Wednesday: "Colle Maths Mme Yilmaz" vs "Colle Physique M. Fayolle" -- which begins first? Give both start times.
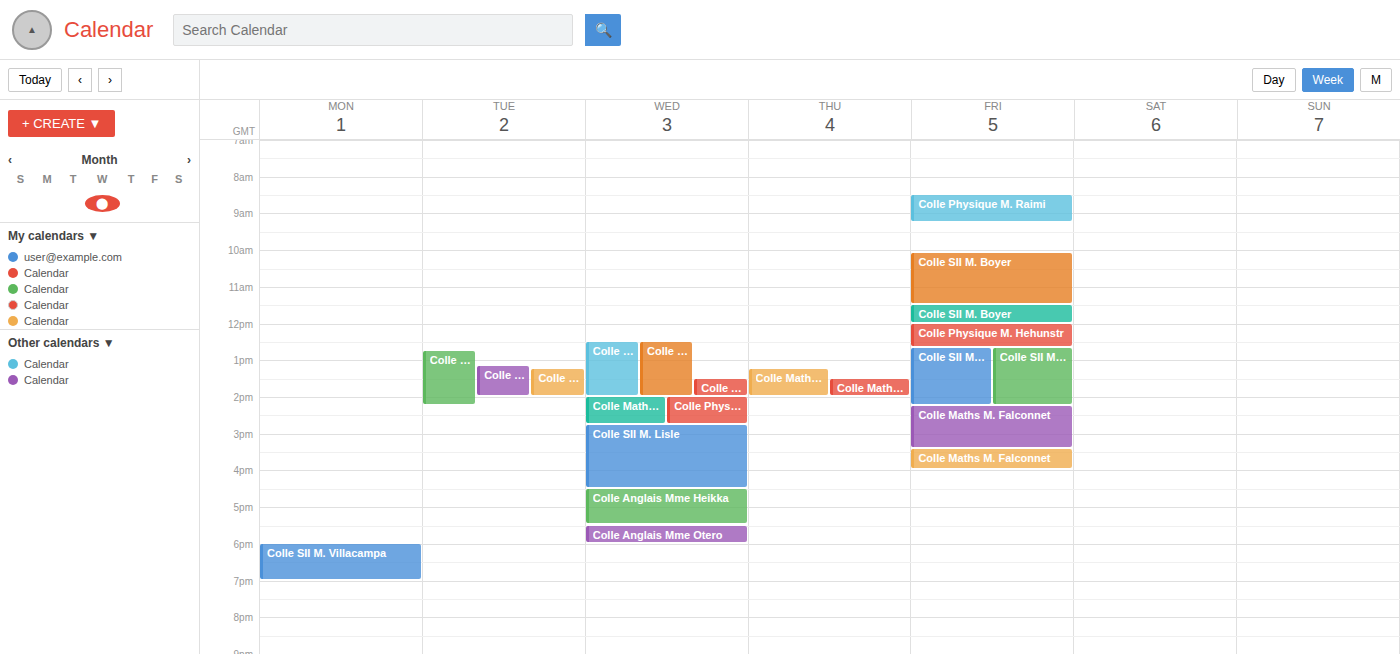
"Colle Maths Mme Yilmaz" 12:30 PM; "Colle Physique M. Fayolle" 2:00 PM.